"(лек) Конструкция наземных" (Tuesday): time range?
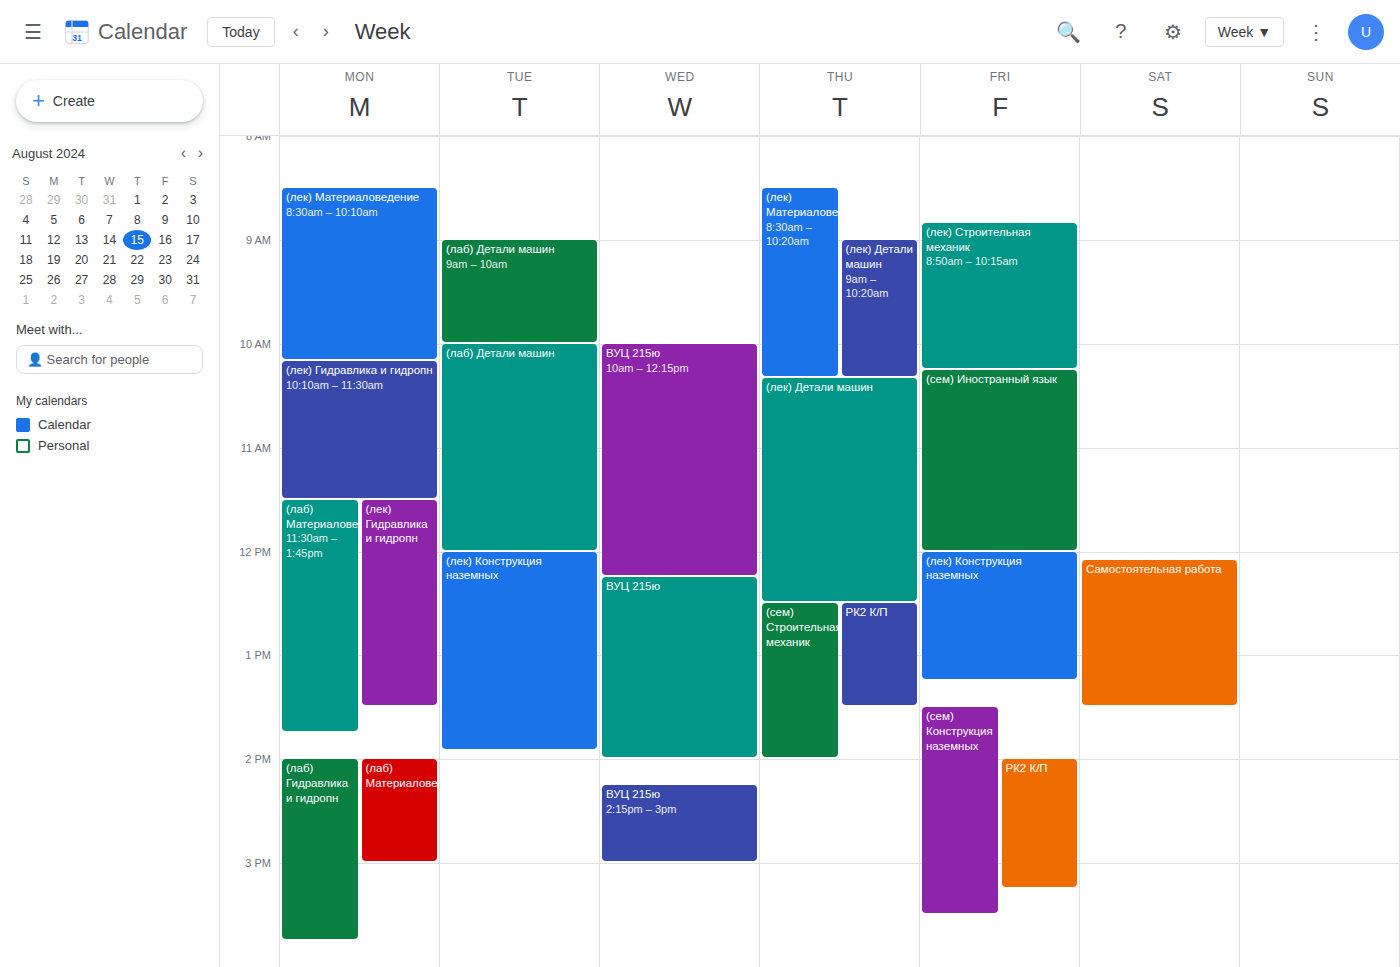
12:00 PM to 1:55 PM